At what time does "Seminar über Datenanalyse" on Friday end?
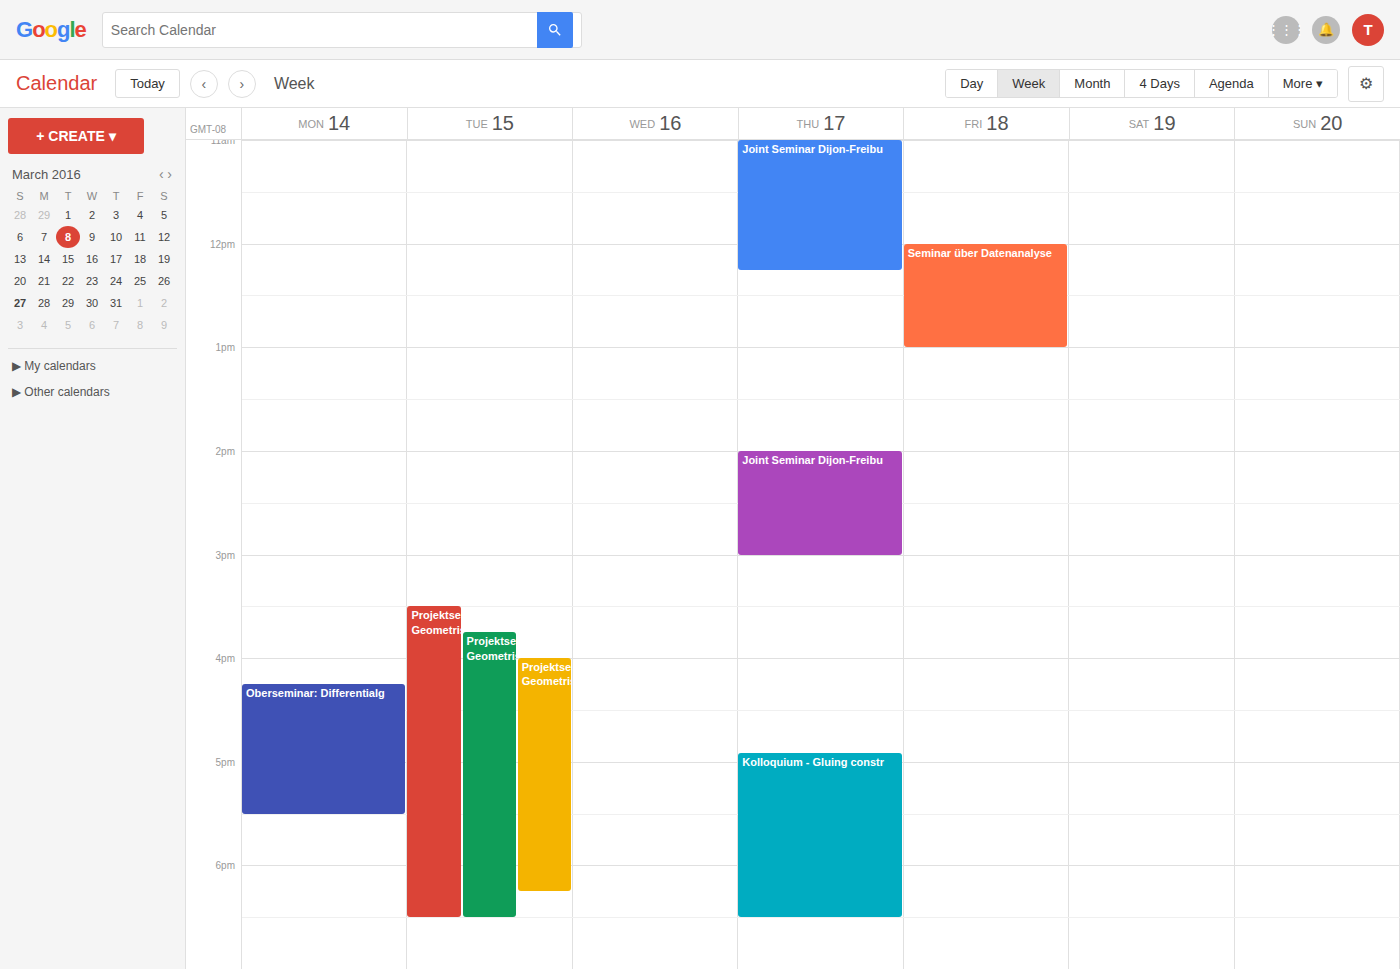
1:00 PM